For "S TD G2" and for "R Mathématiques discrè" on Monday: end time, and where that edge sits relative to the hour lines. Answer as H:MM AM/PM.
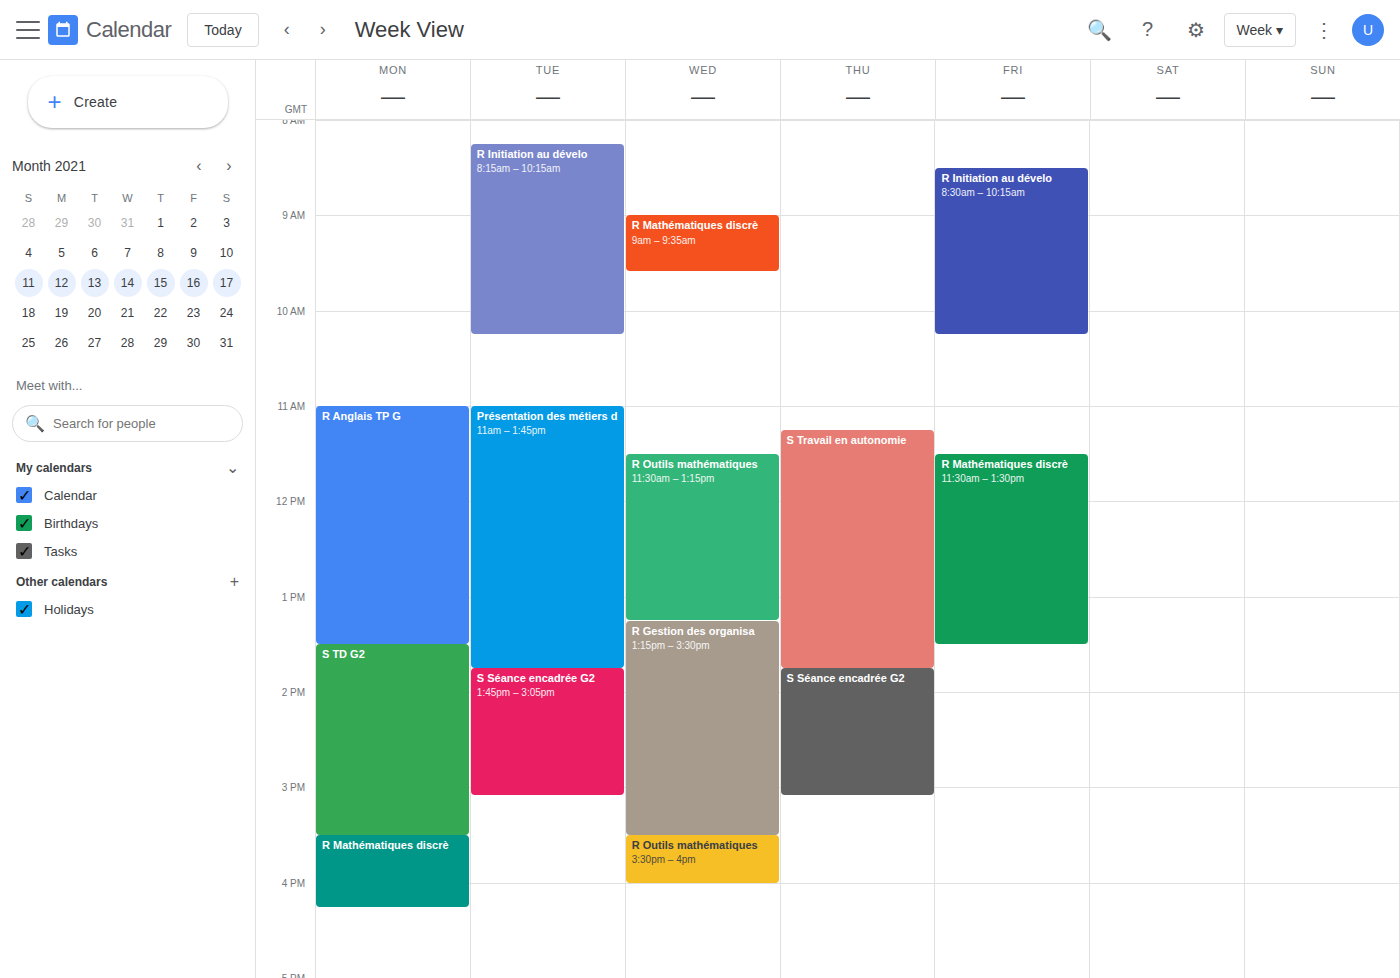
"S TD G2": 3:30 PM, halfway between the 3 PM and 4 PM lines. "R Mathématiques discrè": 4:15 PM, neither: a quarter of the way from the 4 PM line to the 5 PM line.